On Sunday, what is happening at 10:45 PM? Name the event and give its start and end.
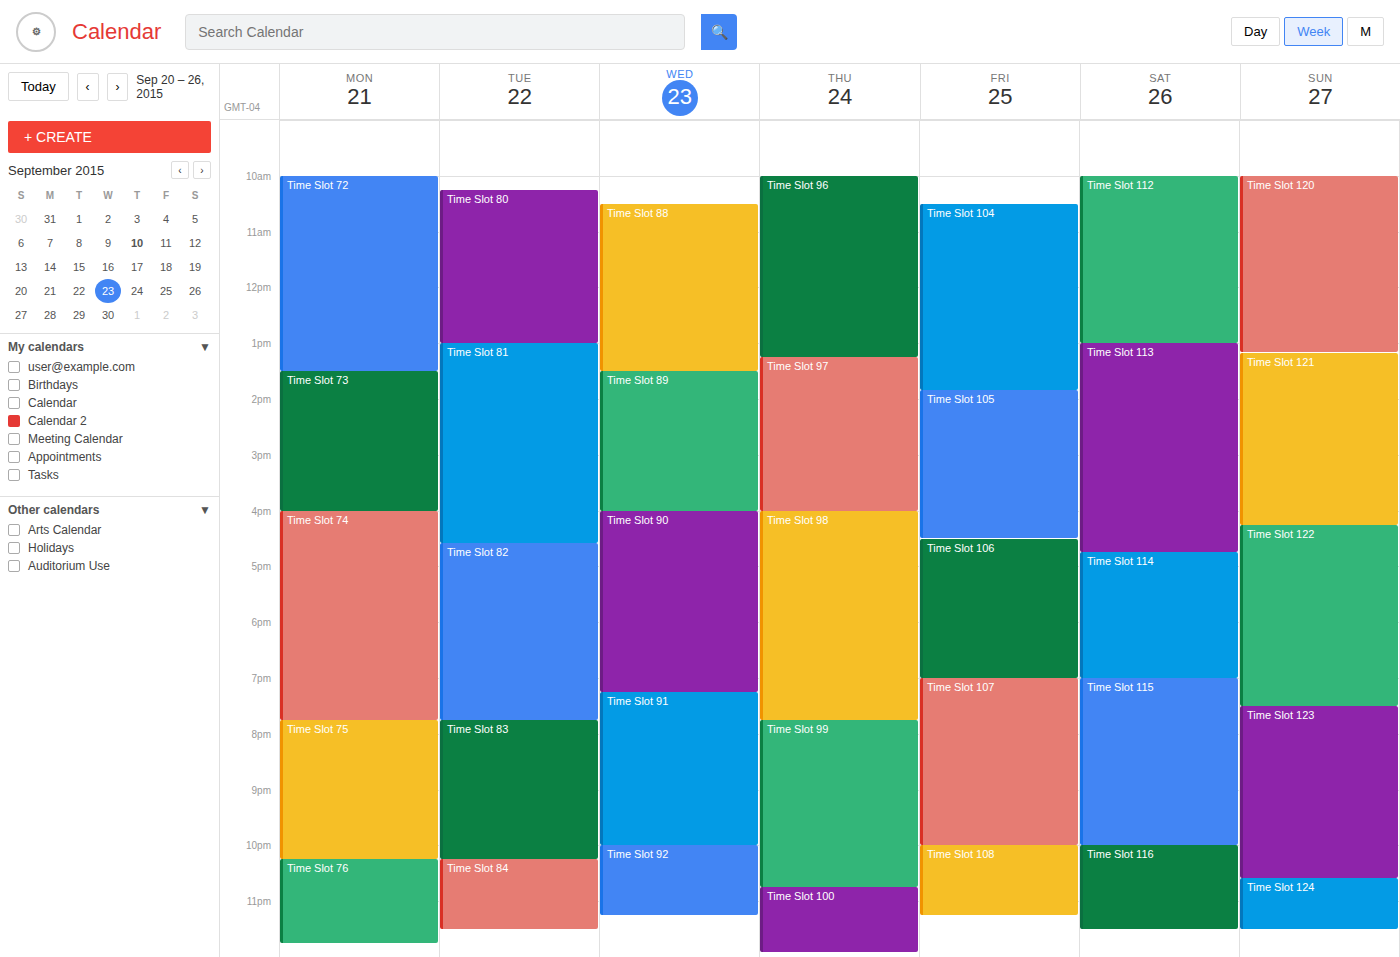
"Time Slot 124", 10:35 PM to 11:30 PM